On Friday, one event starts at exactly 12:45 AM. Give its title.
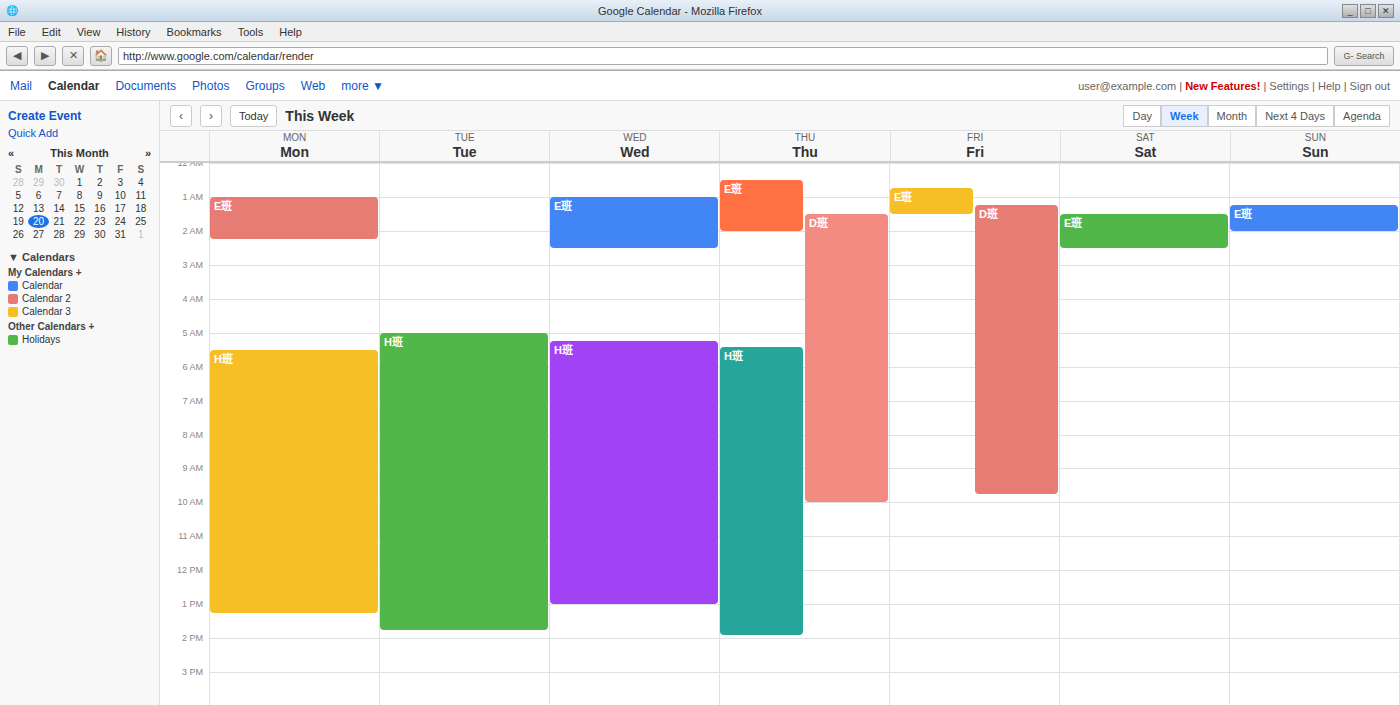
"E班"